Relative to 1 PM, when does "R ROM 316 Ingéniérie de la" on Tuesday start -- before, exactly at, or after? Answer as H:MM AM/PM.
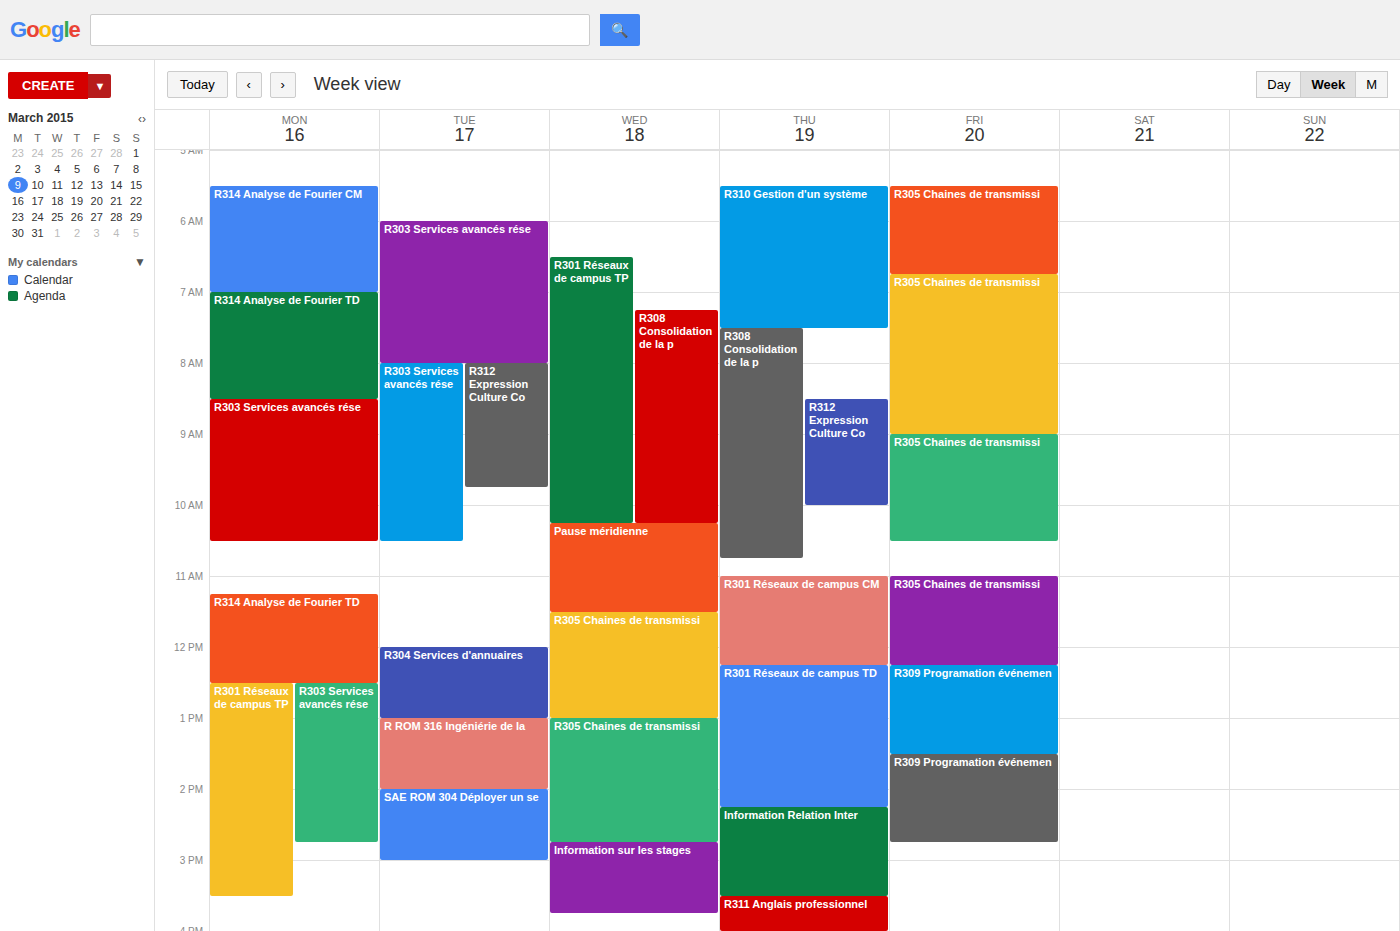
1:00 PM -- exactly at 1 PM, on the 1 PM line.